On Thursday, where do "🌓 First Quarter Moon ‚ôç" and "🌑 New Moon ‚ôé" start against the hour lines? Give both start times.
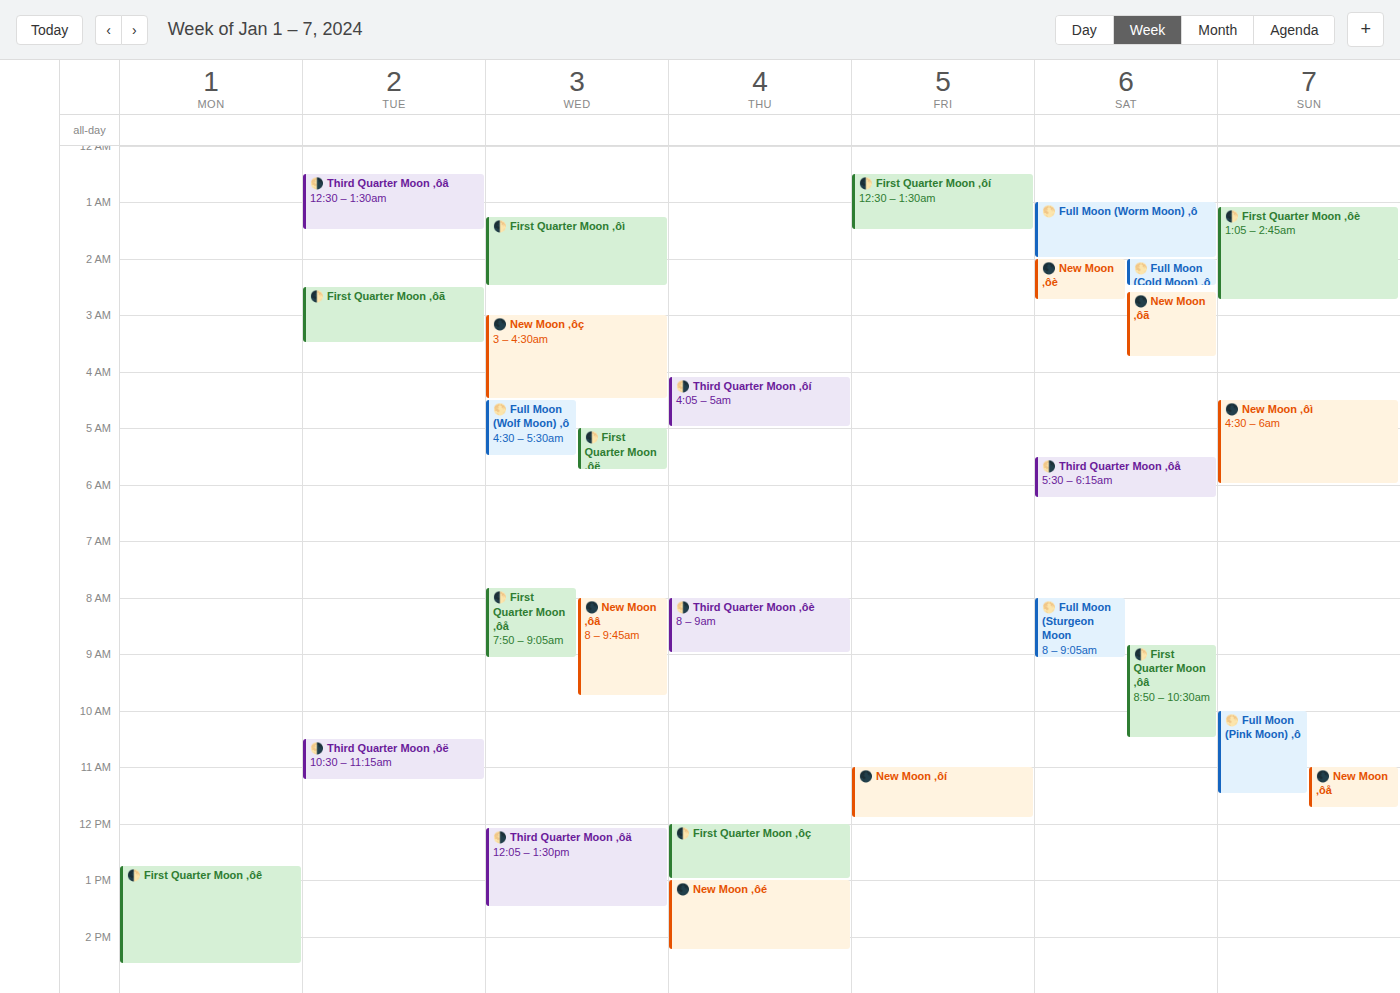
"🌓 First Quarter Moon ‚ôç": 12:00 PM, exactly on the 12 PM line. "🌑 New Moon ‚ôé": 1:00 PM, exactly on the 1 PM line.